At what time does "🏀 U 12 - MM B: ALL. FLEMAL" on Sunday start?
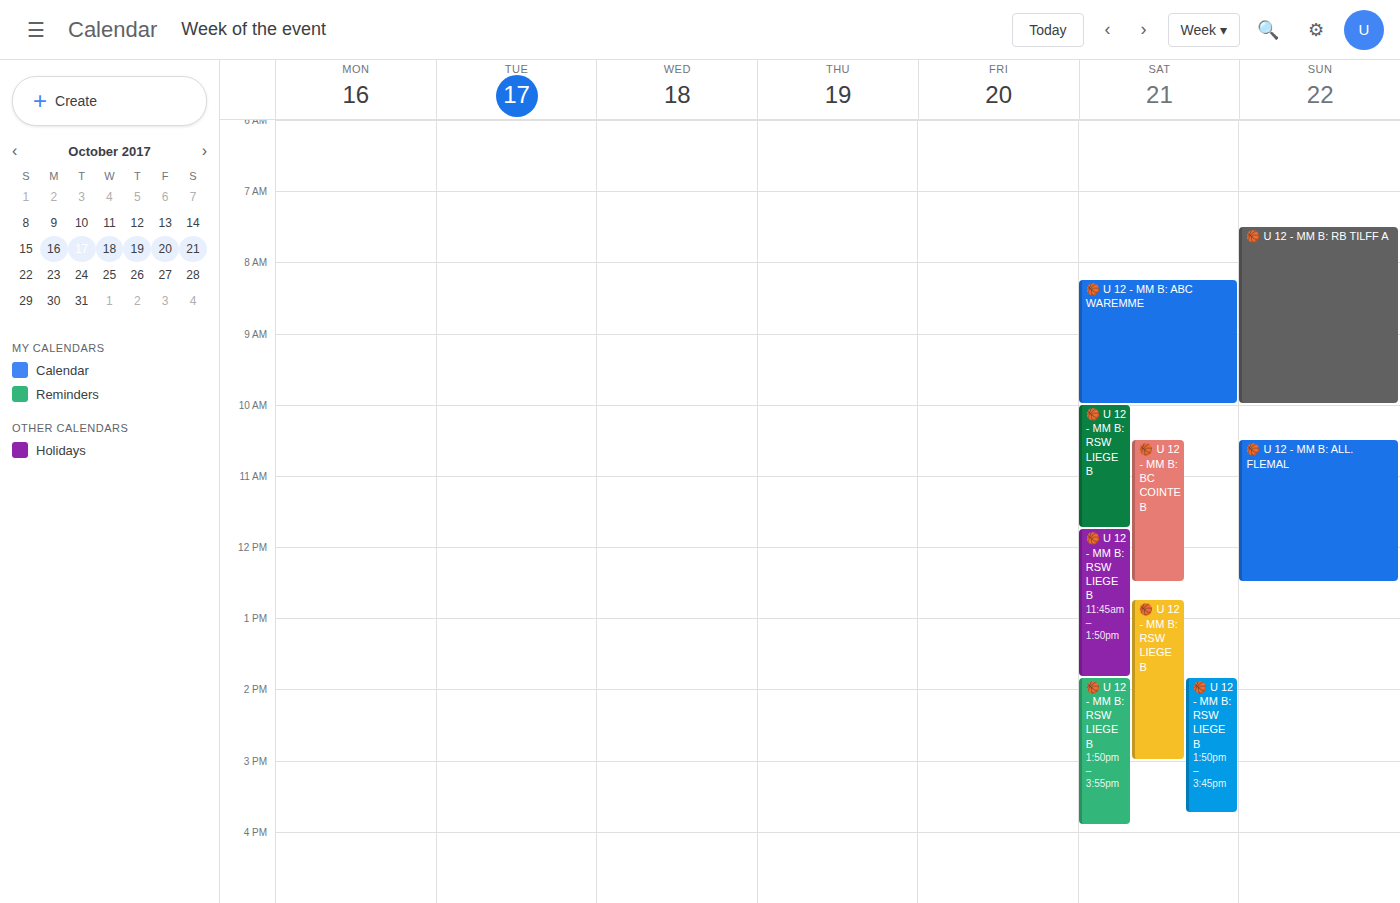
10:30 AM